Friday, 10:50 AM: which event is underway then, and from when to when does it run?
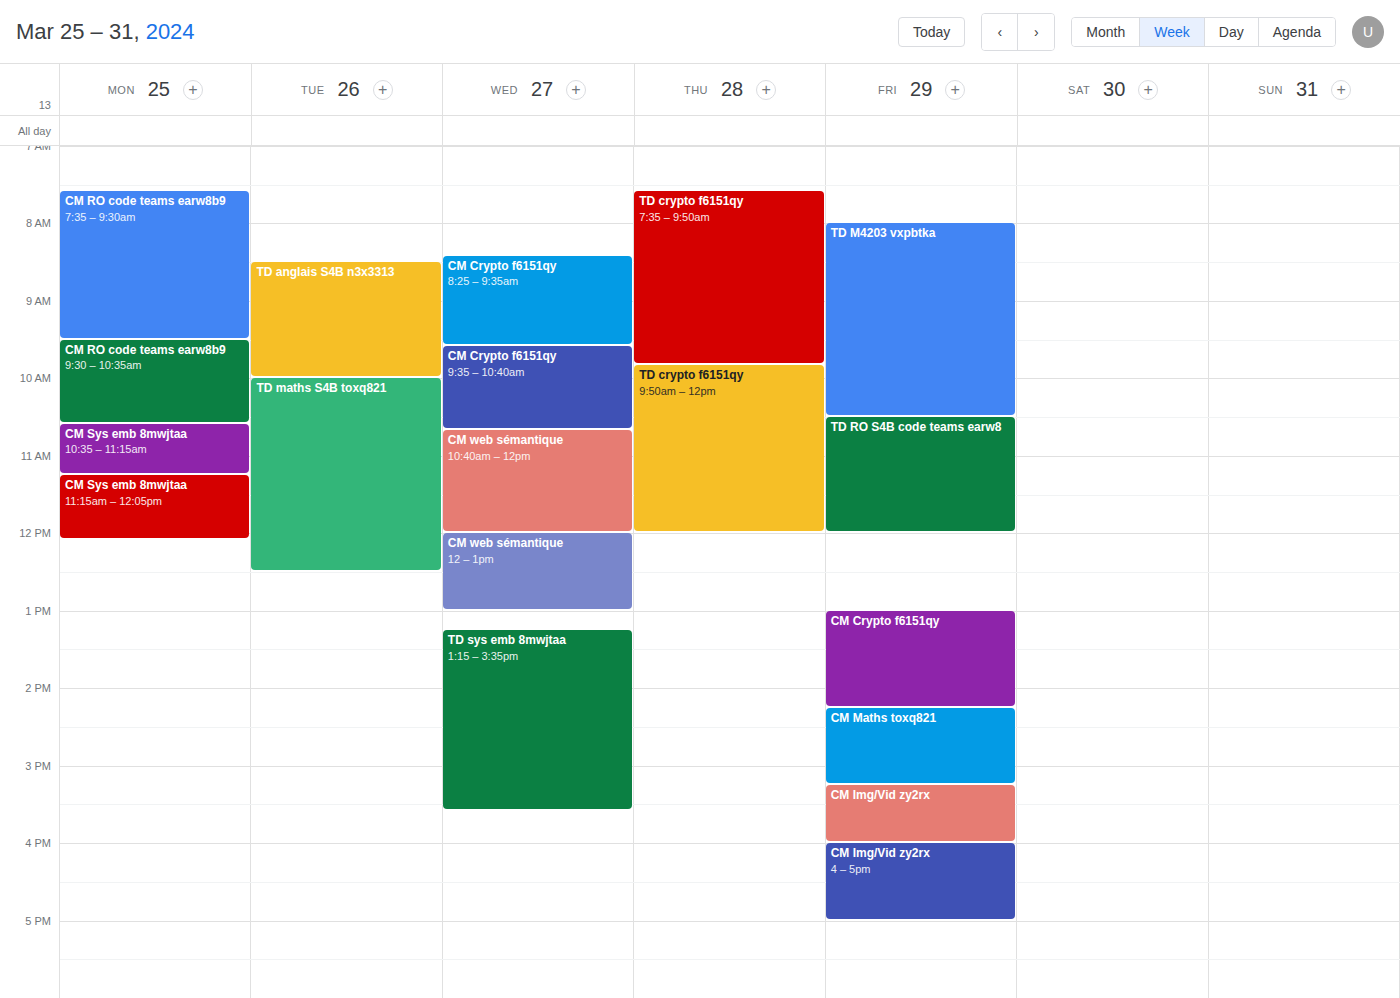
"TD RO S4B code teams earw8", 10:30 AM to 12:00 PM